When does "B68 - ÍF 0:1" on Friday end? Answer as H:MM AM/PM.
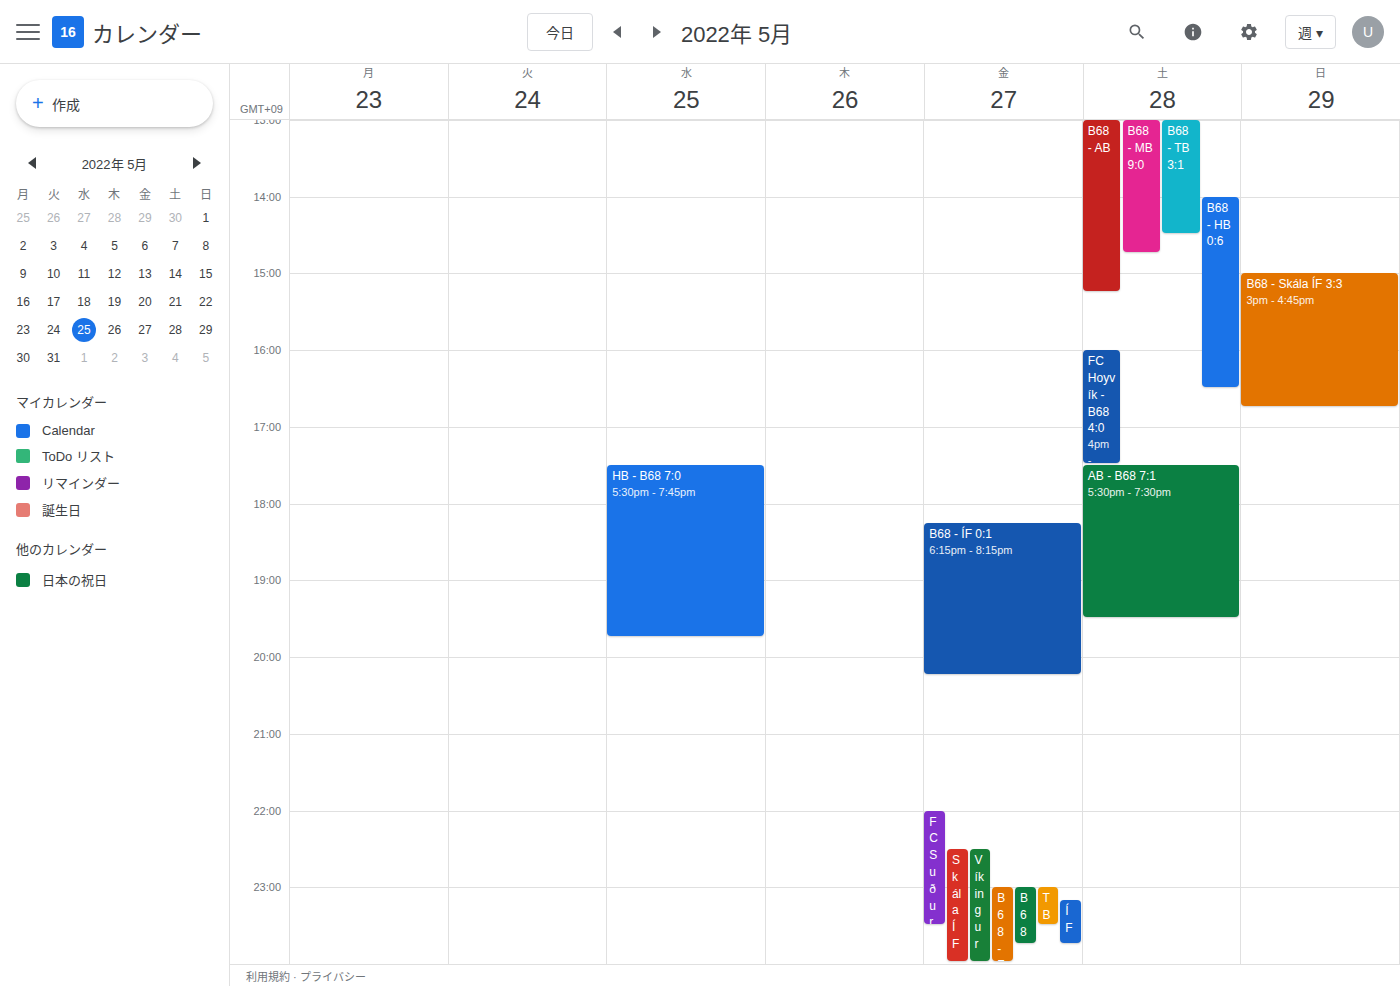
8:15 PM